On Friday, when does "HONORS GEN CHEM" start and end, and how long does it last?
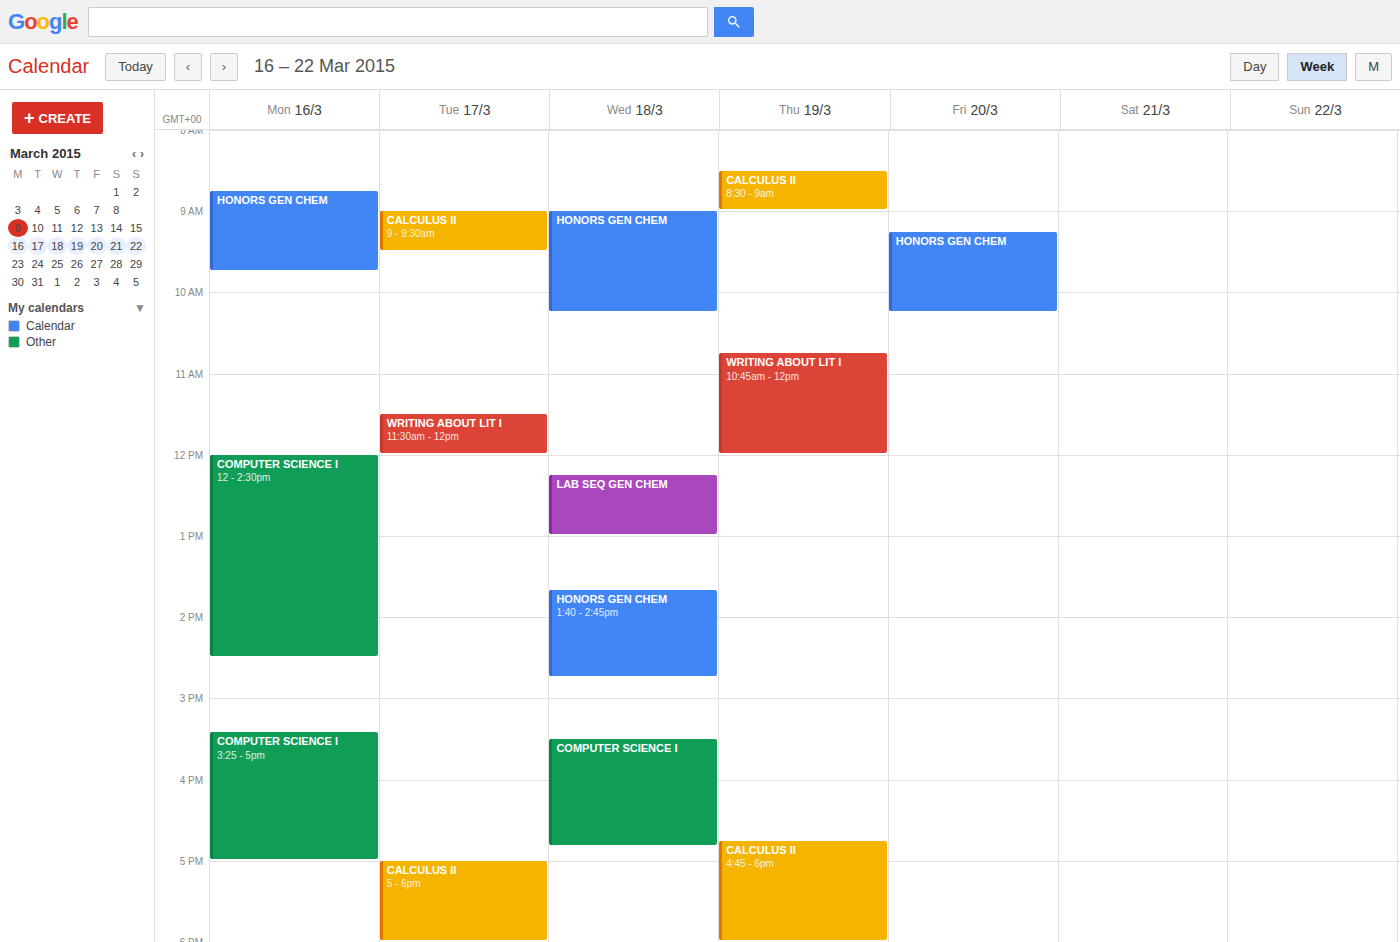
9:15 AM to 10:15 AM, 1 hour